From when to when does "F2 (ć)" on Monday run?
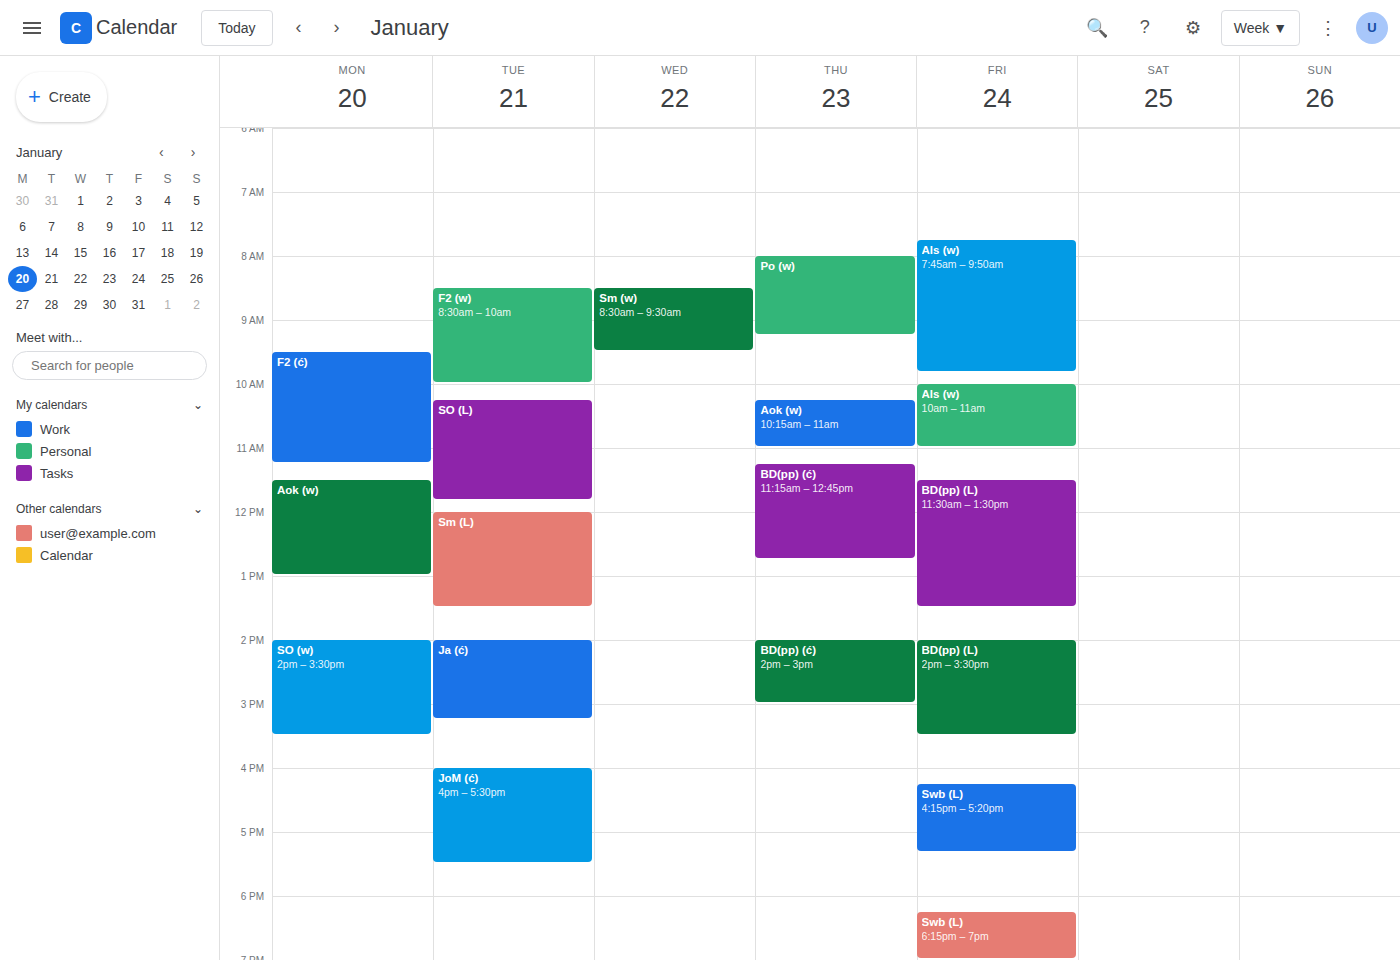
9:30 AM to 11:15 AM